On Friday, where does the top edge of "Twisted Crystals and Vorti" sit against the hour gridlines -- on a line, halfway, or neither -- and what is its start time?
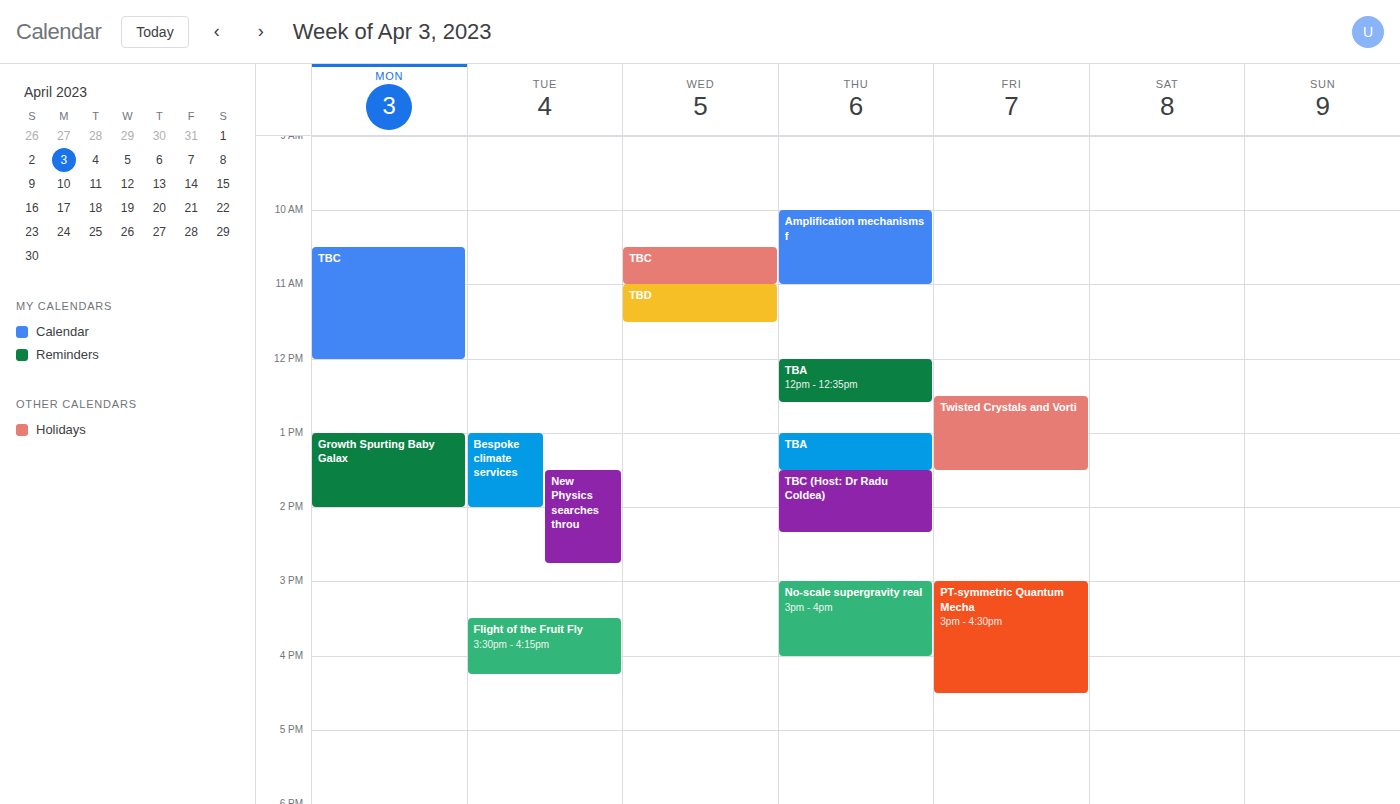
12:30 PM -- halfway between the 12 PM and 1 PM lines.